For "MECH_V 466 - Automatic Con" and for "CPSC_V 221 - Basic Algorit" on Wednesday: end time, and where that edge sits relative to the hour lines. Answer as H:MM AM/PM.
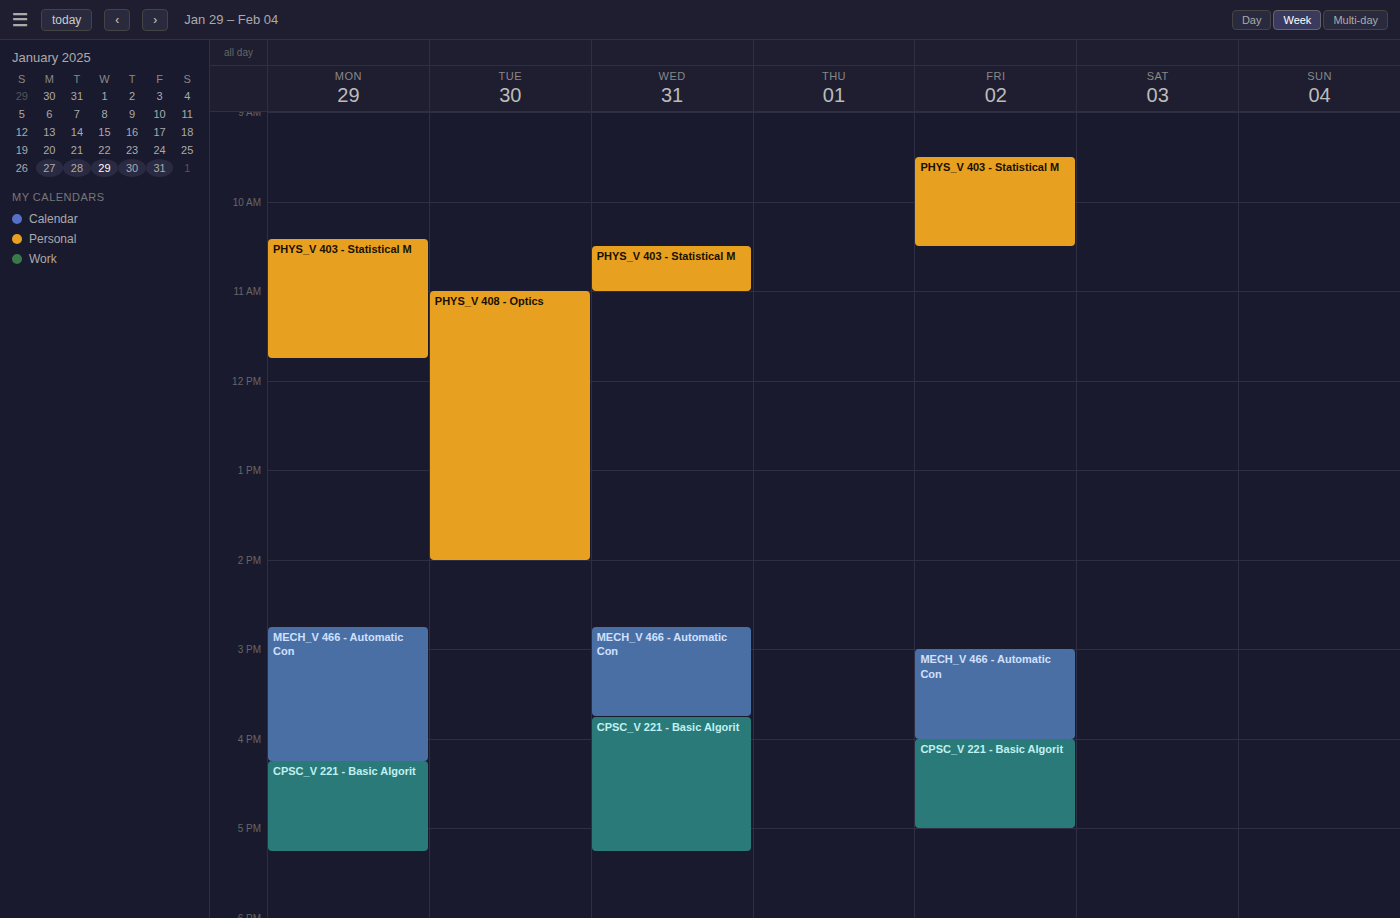
"MECH_V 466 - Automatic Con": 3:45 PM, neither: three quarters of the way from the 3 PM line to the 4 PM line. "CPSC_V 221 - Basic Algorit": 5:15 PM, neither: a quarter of the way from the 5 PM line to the 6 PM line.